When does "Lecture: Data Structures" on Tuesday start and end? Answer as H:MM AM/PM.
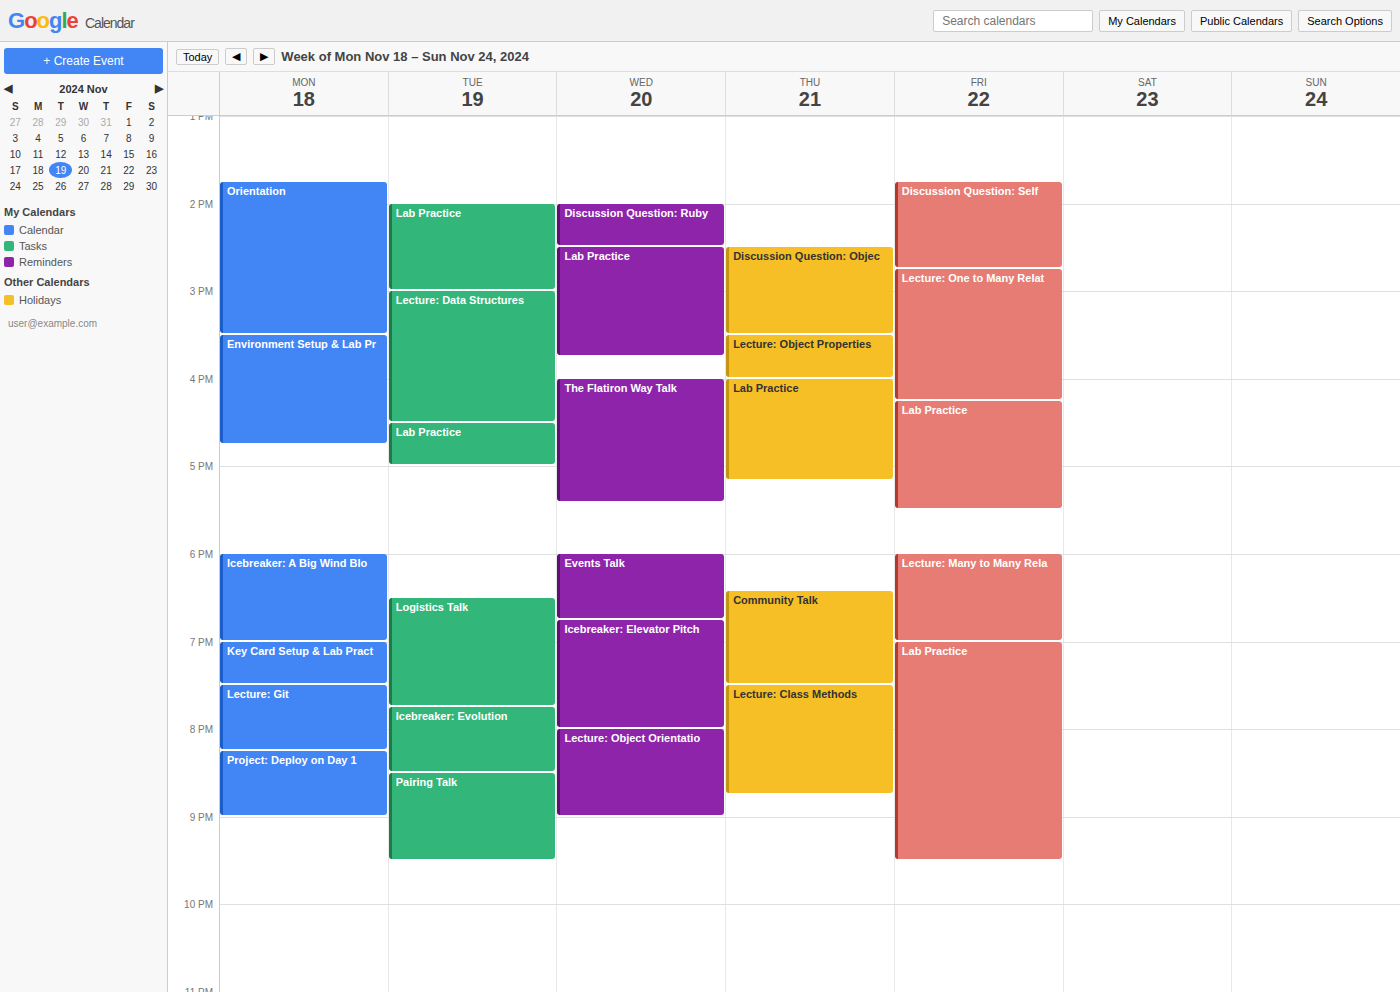
3:00 PM to 4:30 PM